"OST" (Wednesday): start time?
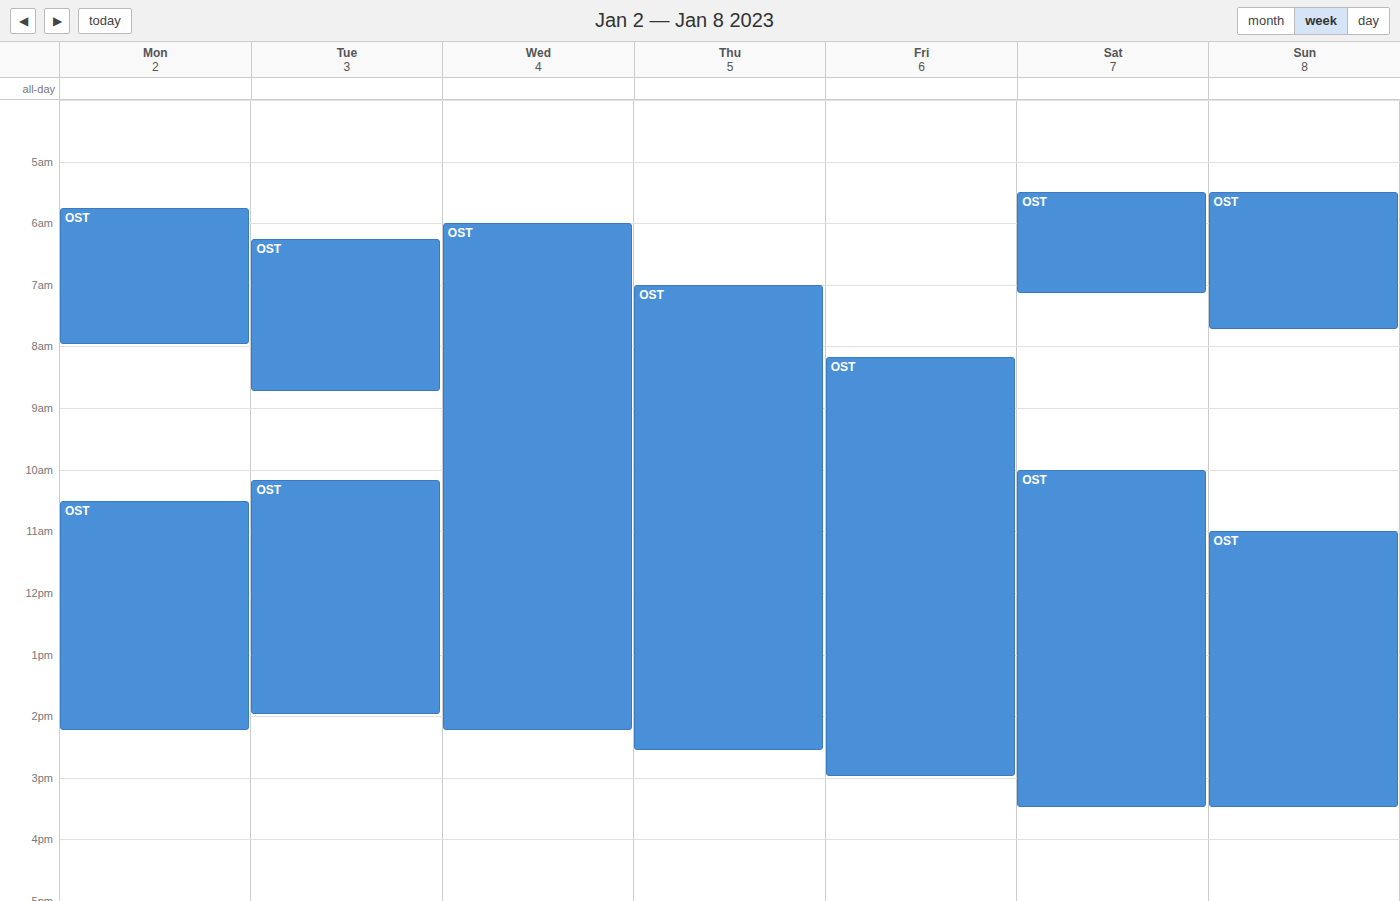
6:00 AM